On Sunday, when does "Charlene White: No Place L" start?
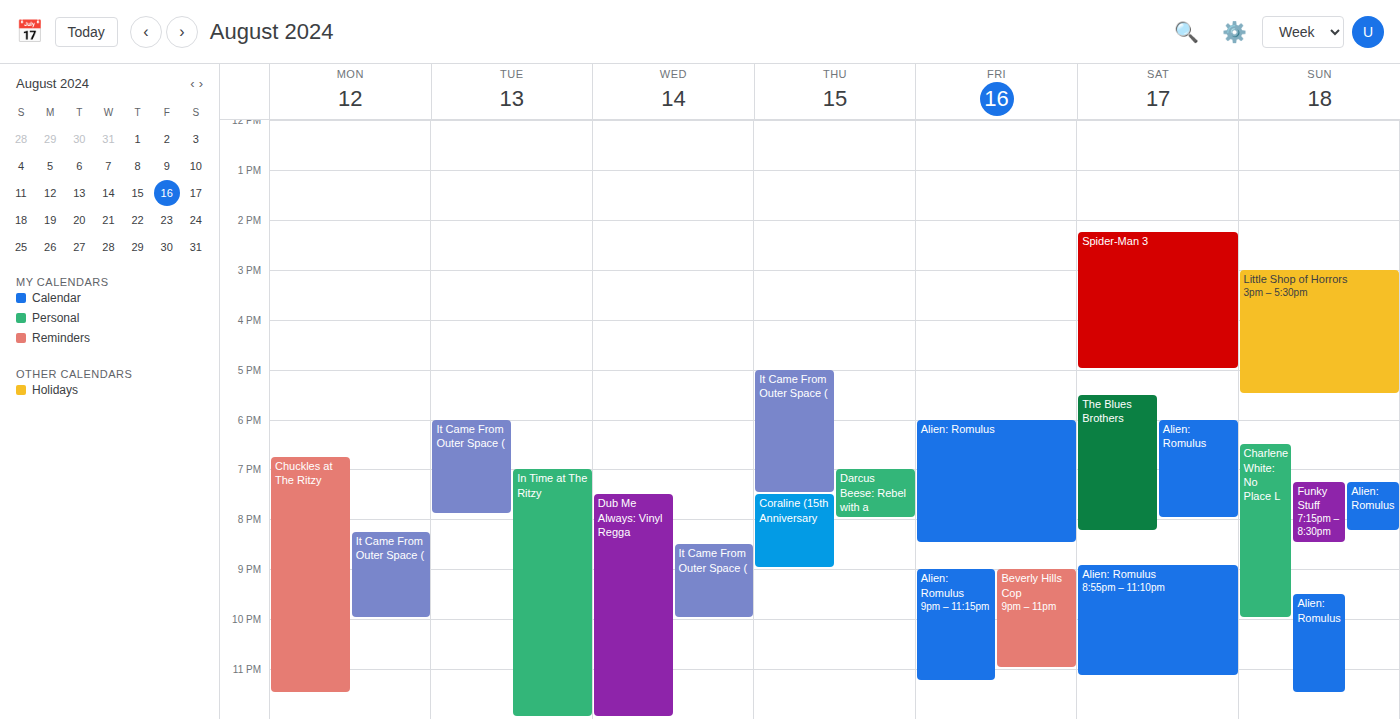
6:30 PM